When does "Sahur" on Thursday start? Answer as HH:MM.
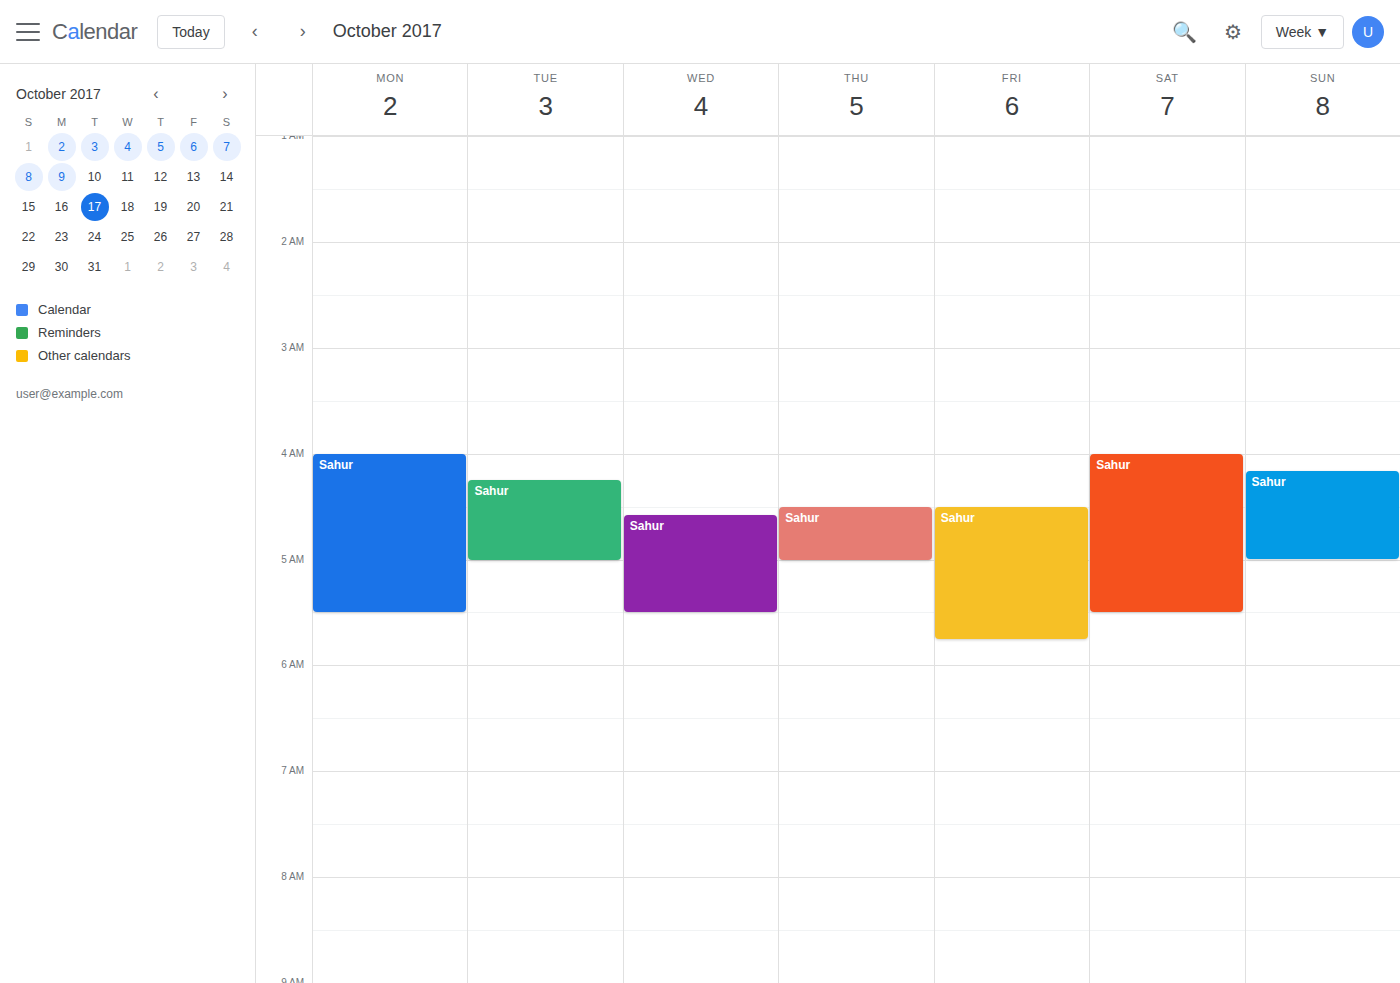
04:30